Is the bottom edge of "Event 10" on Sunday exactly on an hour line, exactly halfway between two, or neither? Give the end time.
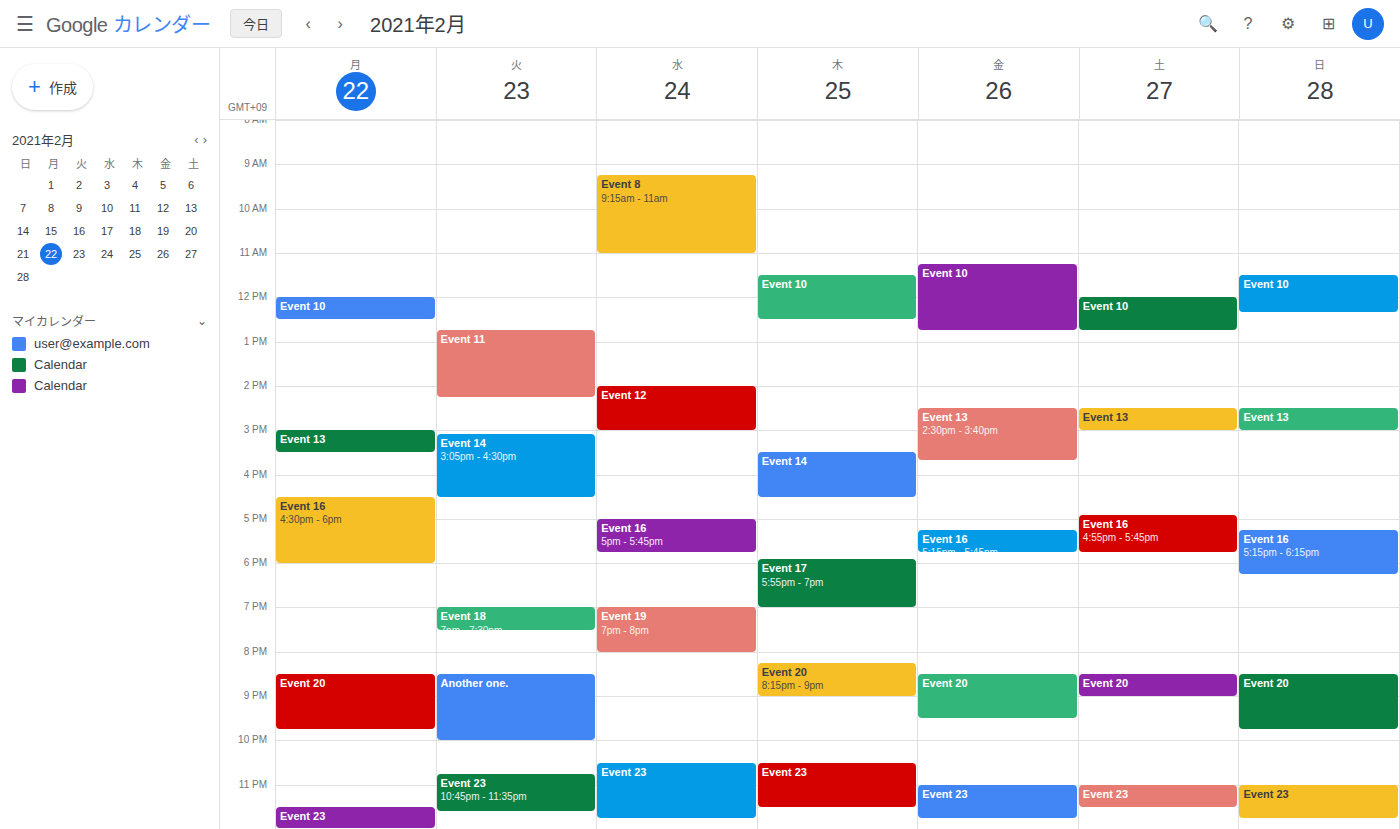
12:20 -- neither: 20 minutes below the 12:00 line and 40 minutes above the 13:00 line.